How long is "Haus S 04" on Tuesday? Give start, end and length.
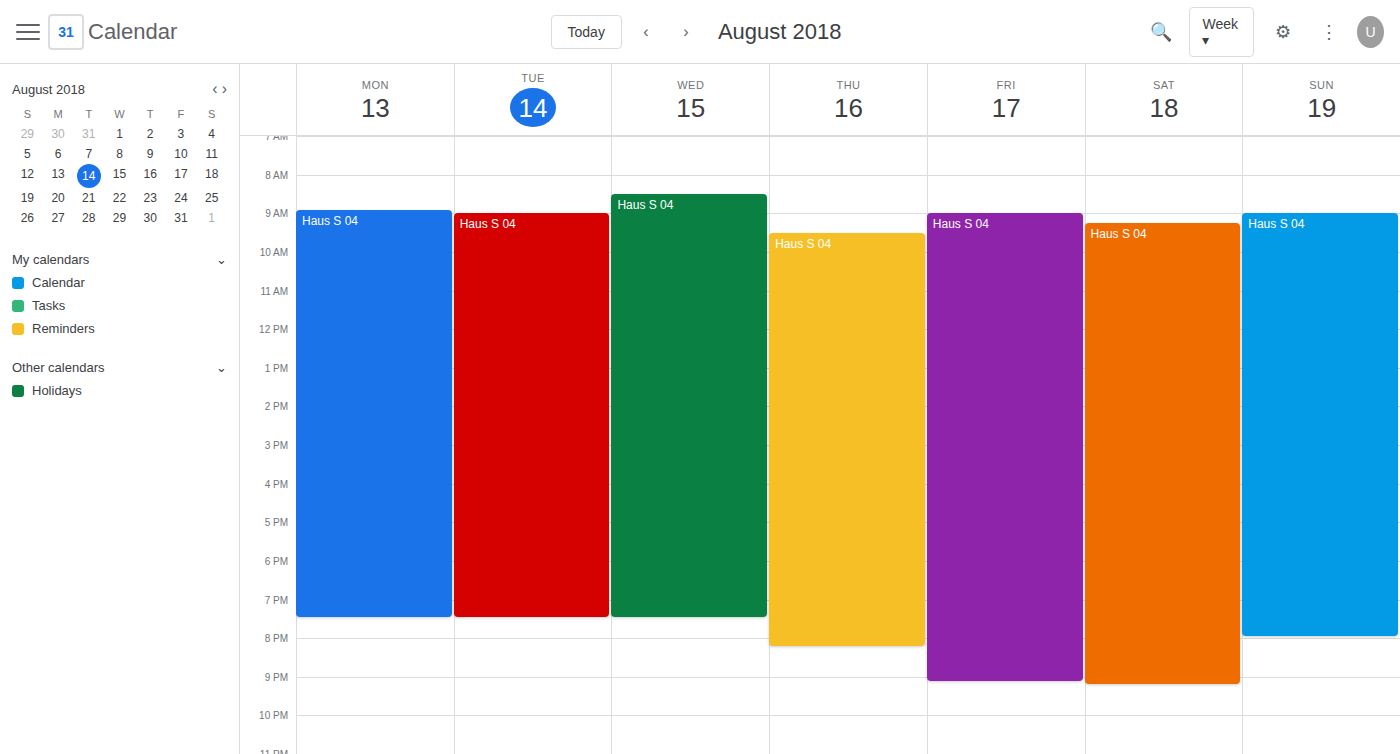
09:00 to 19:30, 10 hours 30 minutes